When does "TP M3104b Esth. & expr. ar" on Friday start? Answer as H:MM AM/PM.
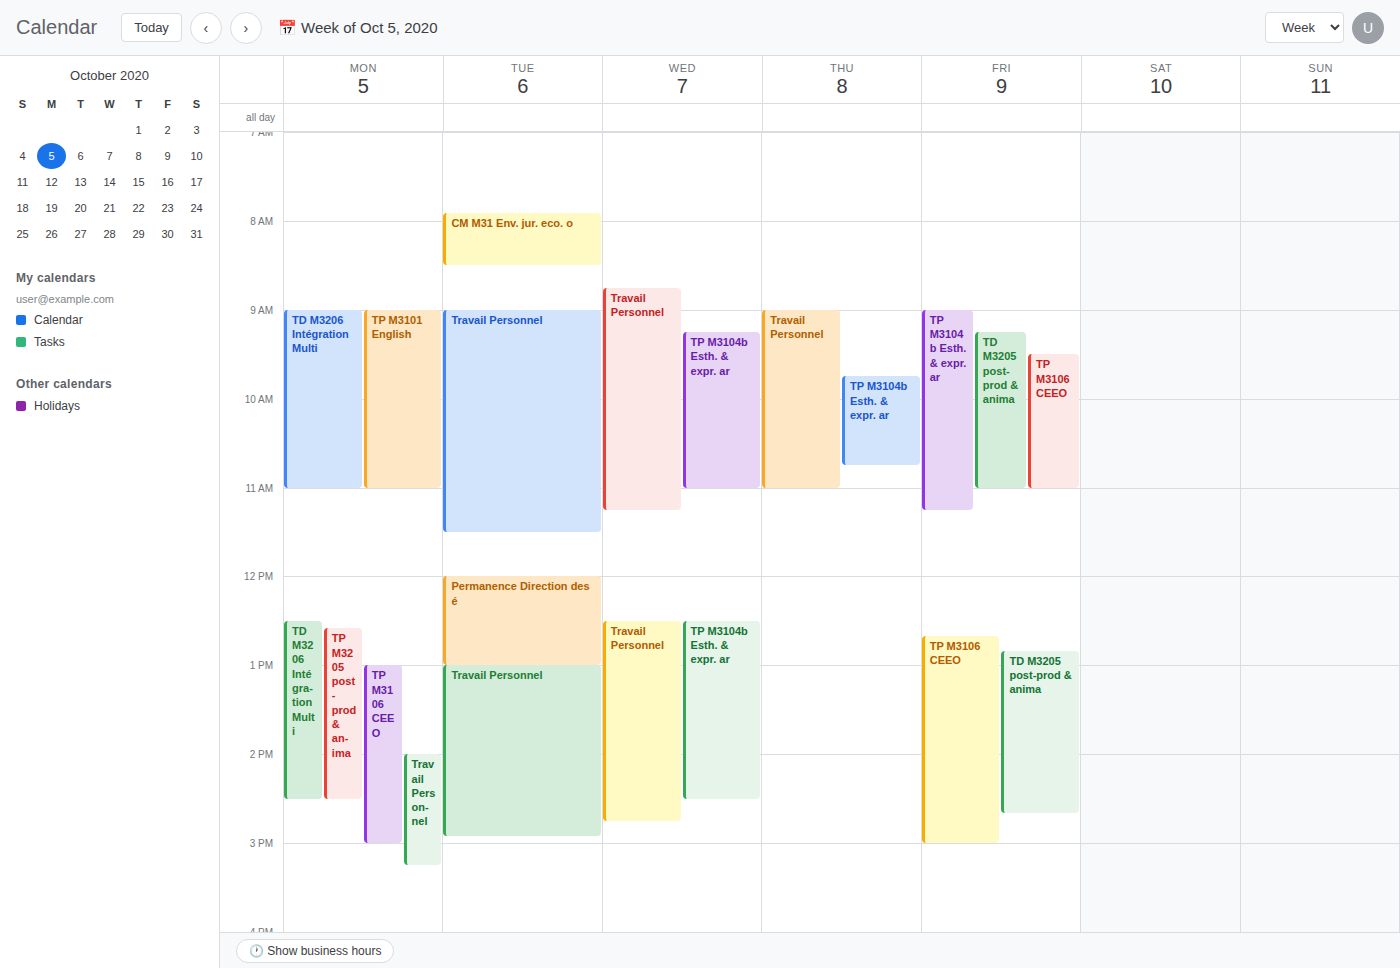
9:00 AM